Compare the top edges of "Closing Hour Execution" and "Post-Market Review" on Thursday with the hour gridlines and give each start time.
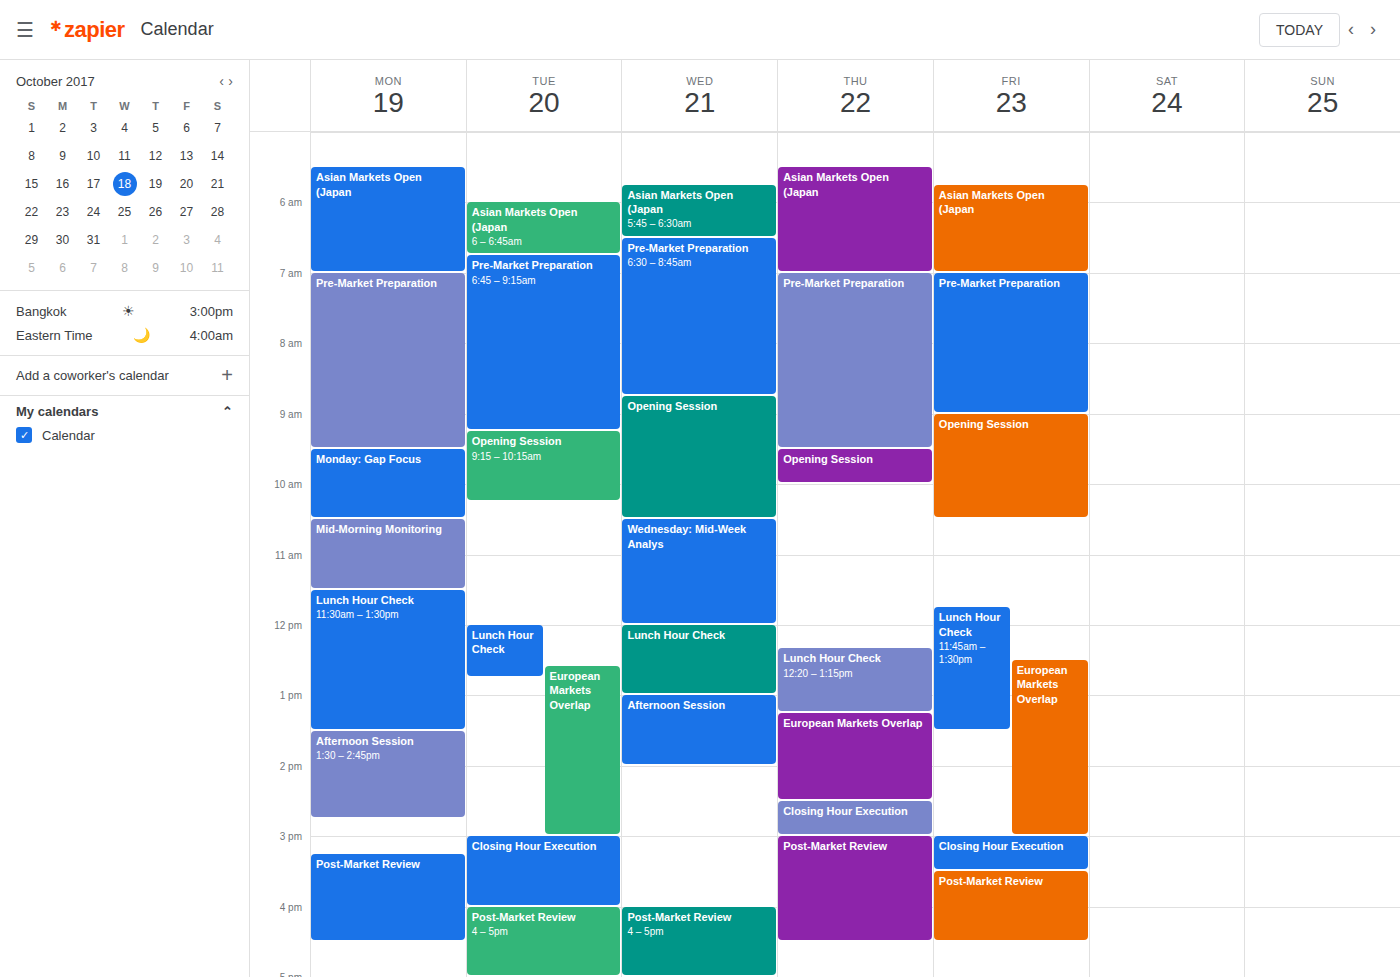
"Closing Hour Execution": 2:30 PM, halfway between the 2 PM and 3 PM lines. "Post-Market Review": 3:00 PM, exactly on the 3 PM line.